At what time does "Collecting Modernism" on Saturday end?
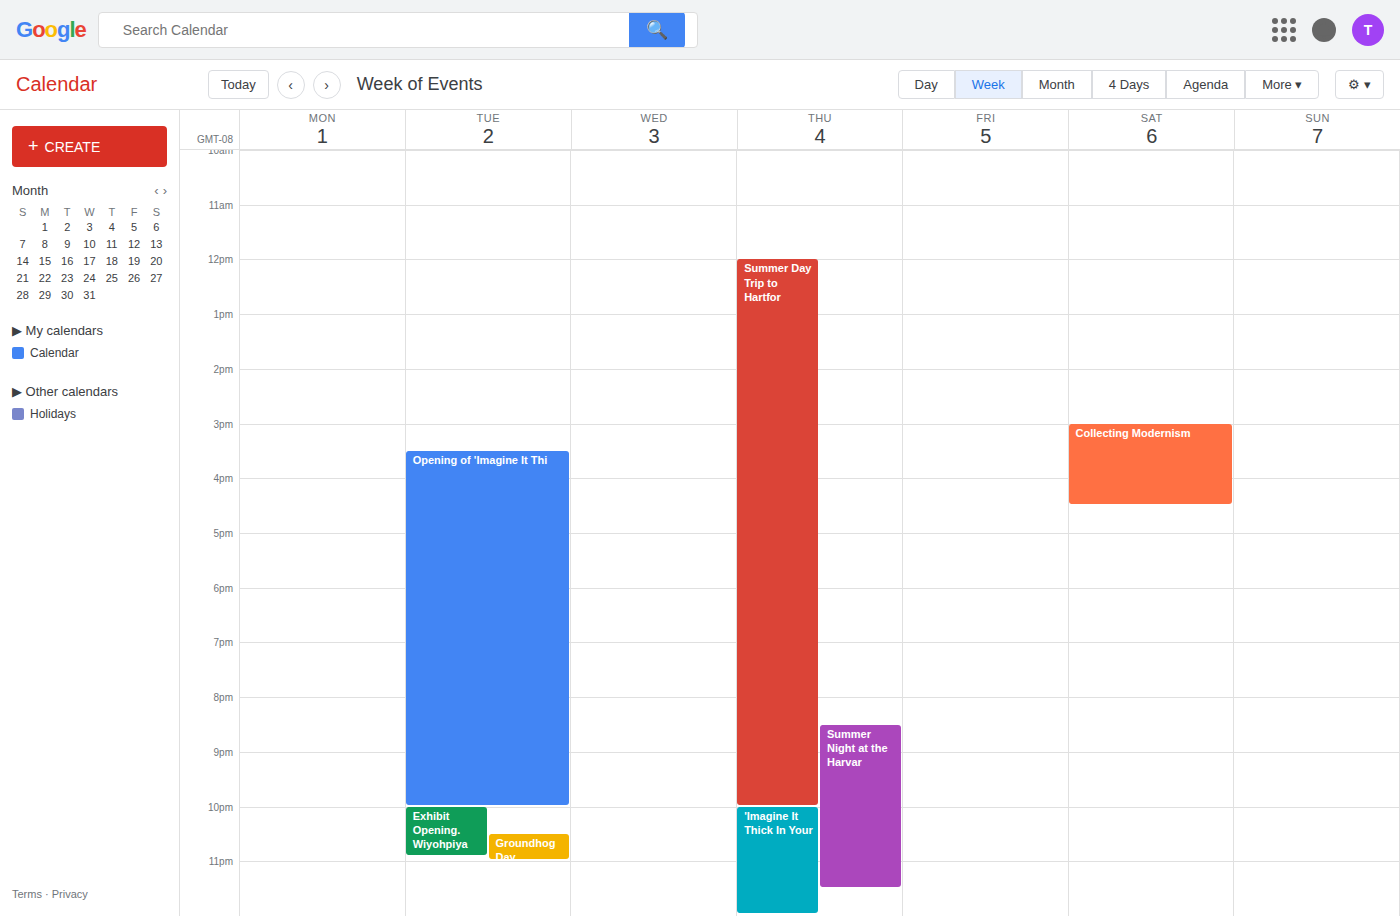
4:30 PM